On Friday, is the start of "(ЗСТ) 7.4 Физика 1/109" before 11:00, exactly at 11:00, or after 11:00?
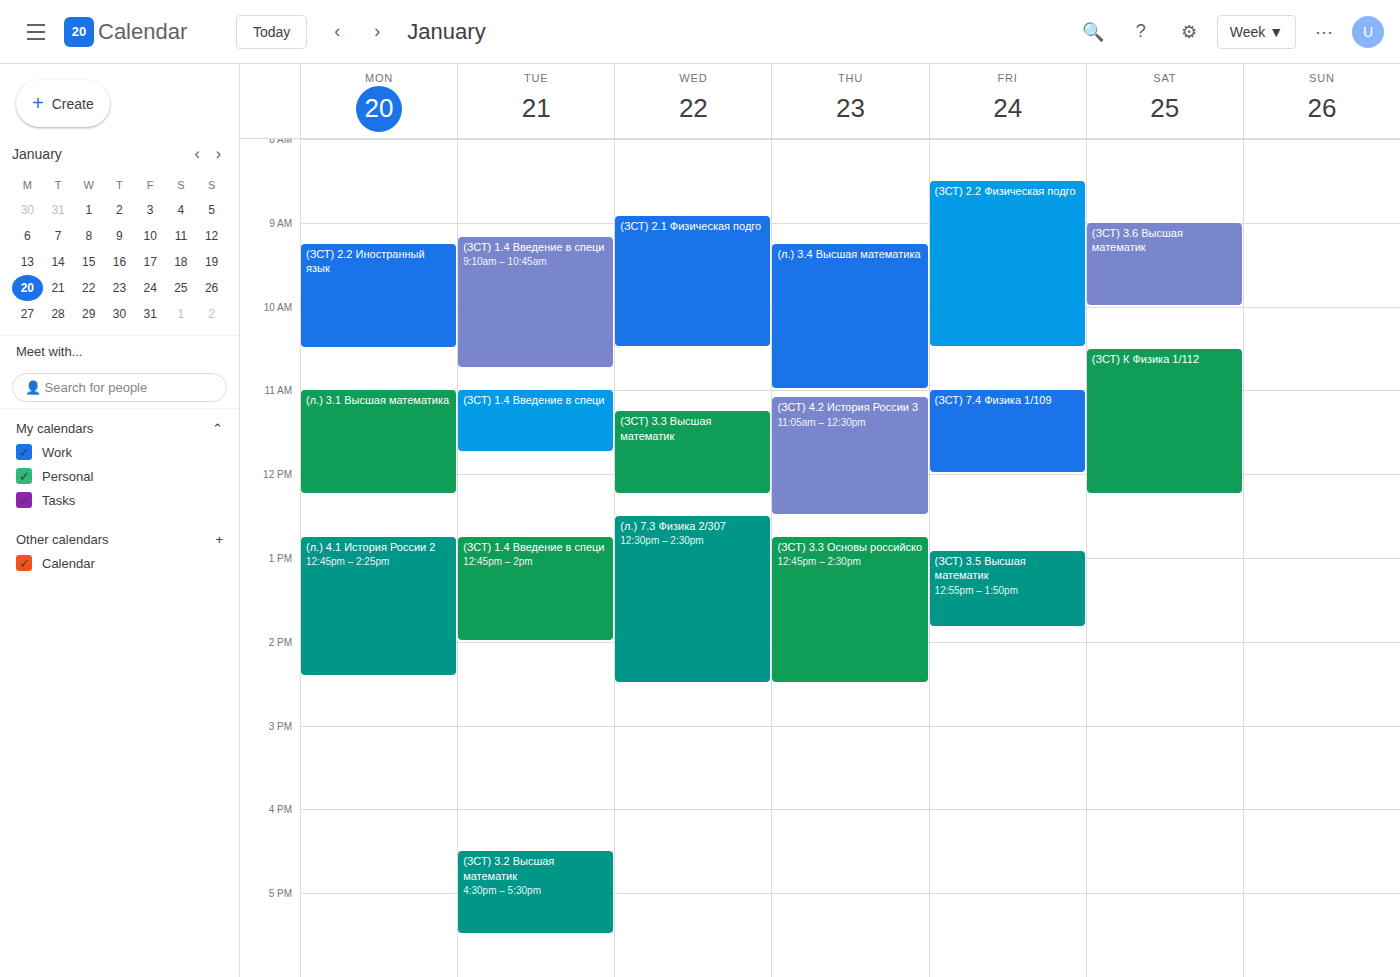
11:00 -- exactly at 11:00, on the 11:00 line.